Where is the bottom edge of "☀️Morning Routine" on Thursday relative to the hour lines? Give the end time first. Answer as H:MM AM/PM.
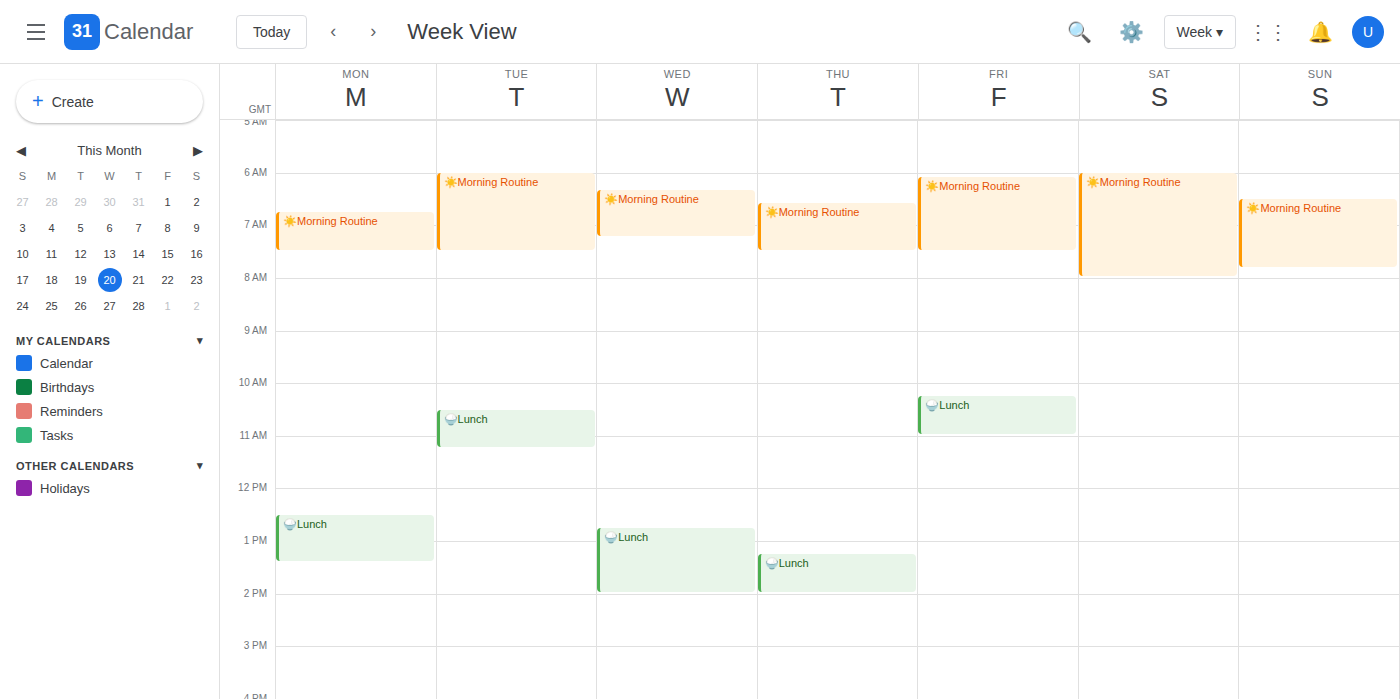
7:30 AM -- halfway between the 7 AM and 8 AM lines.